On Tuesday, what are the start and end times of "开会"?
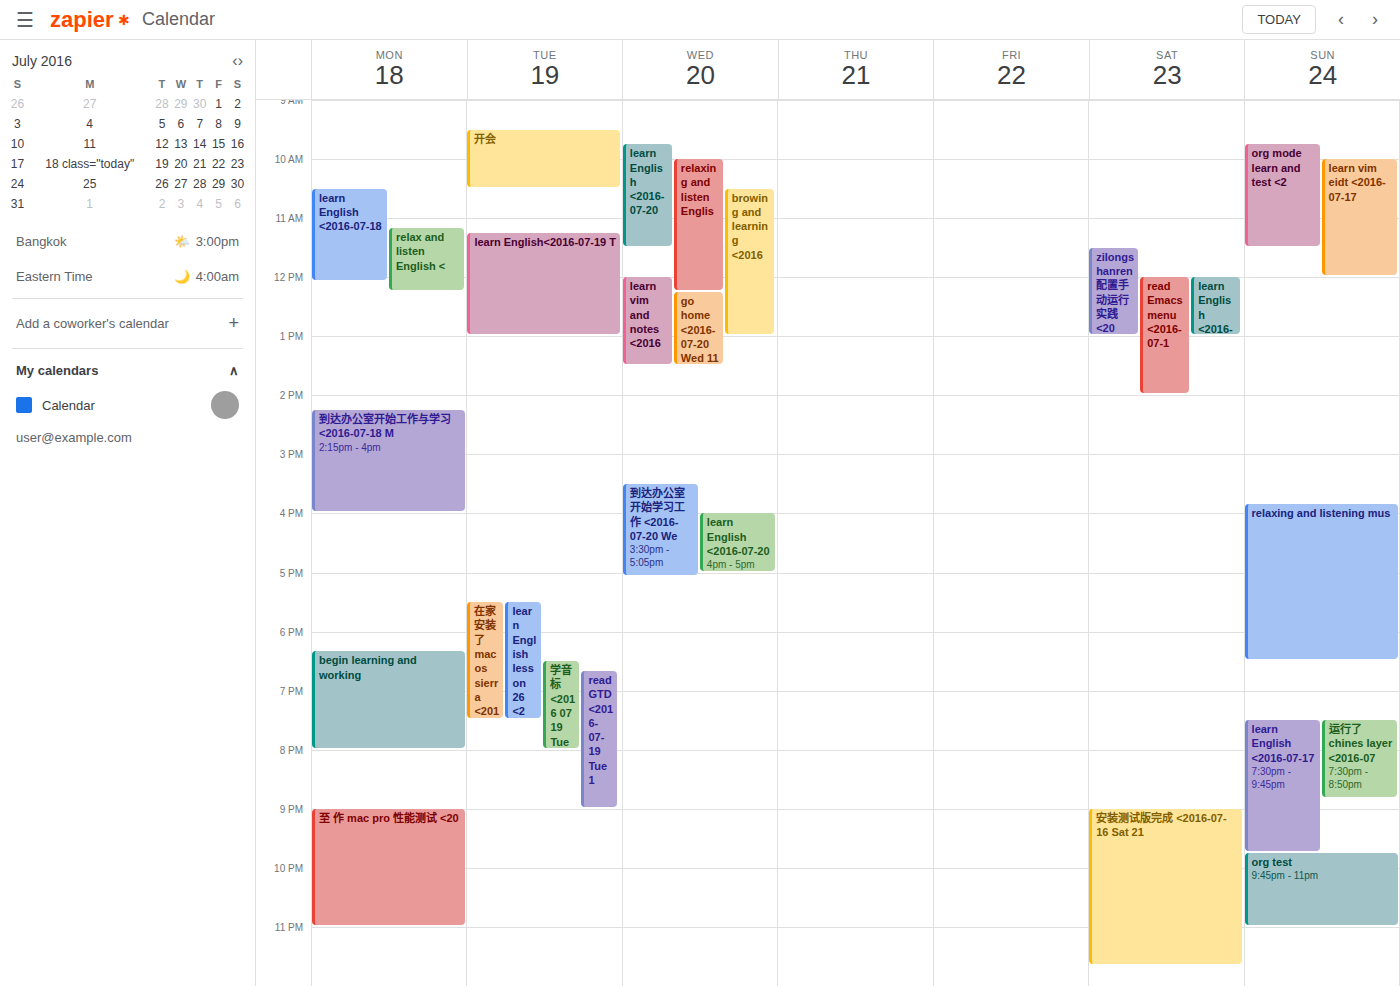
9:30 AM to 10:30 AM